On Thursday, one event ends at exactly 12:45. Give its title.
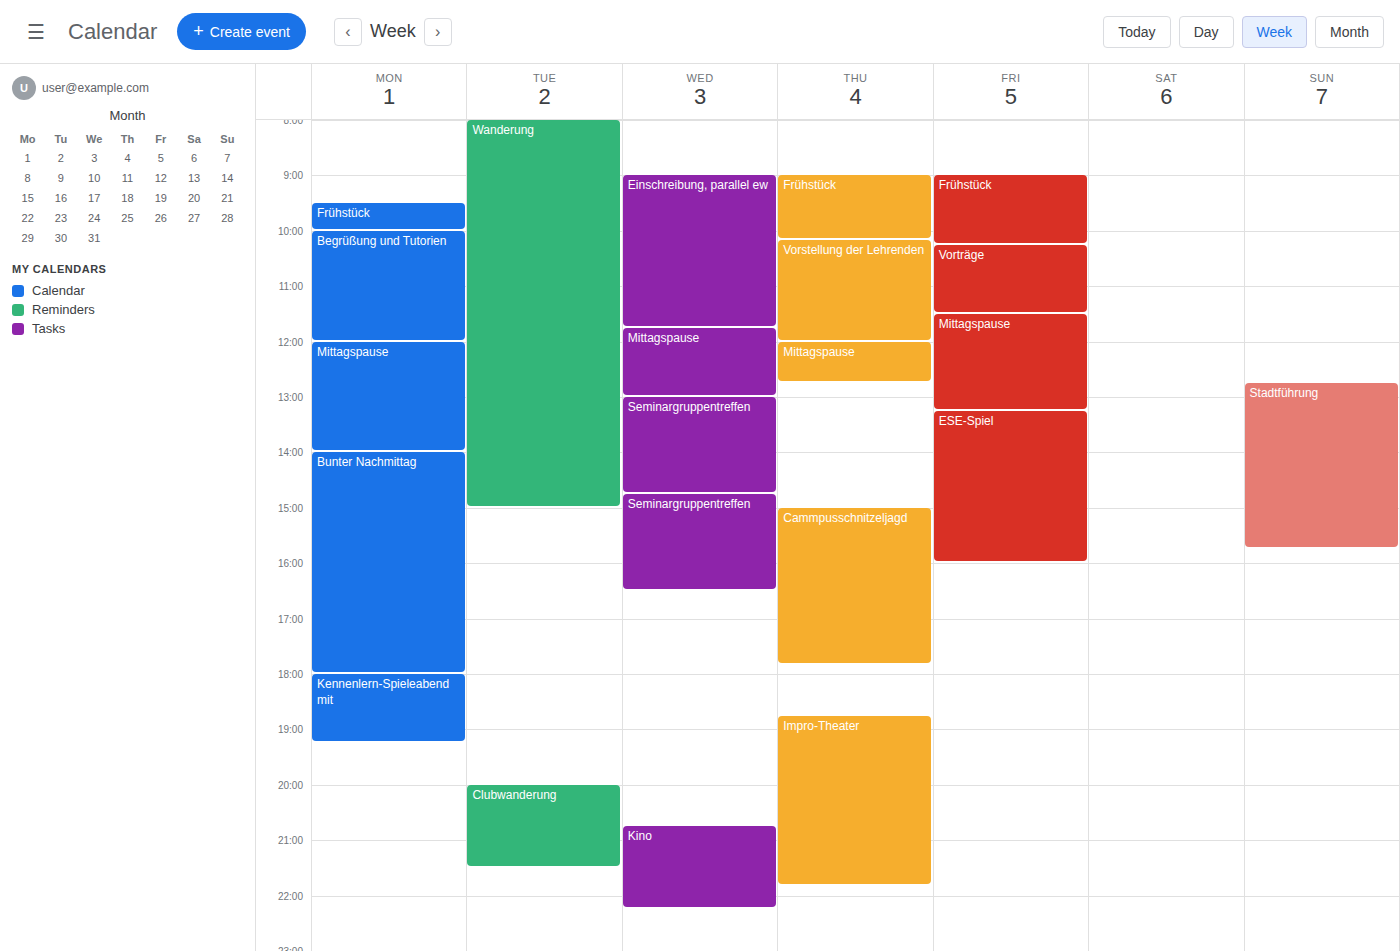
"Mittagspause"